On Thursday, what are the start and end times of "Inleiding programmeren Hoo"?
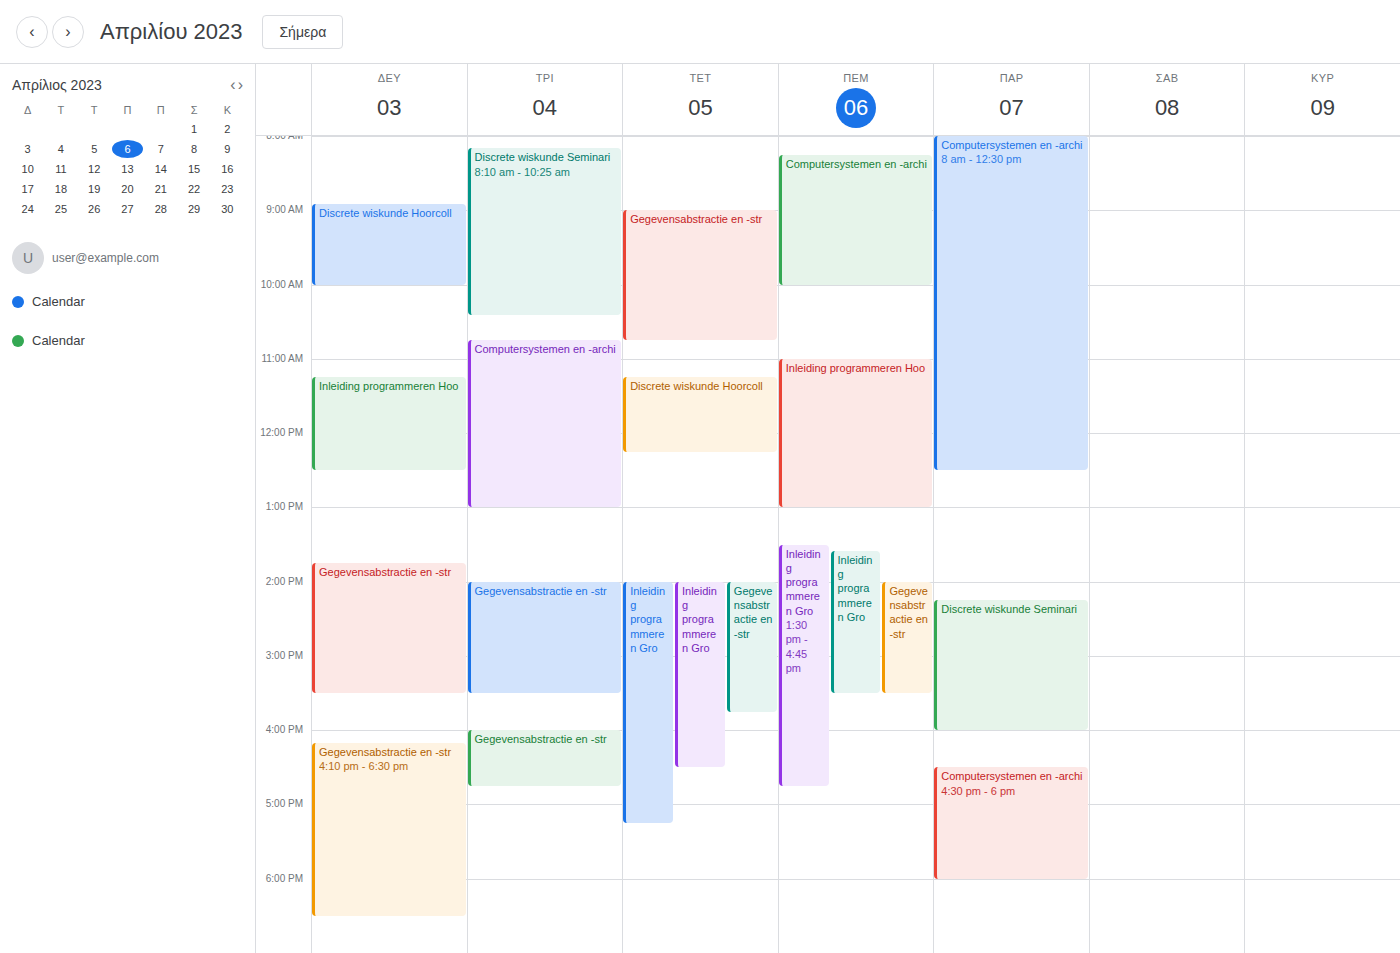
11:00 AM to 1:00 PM